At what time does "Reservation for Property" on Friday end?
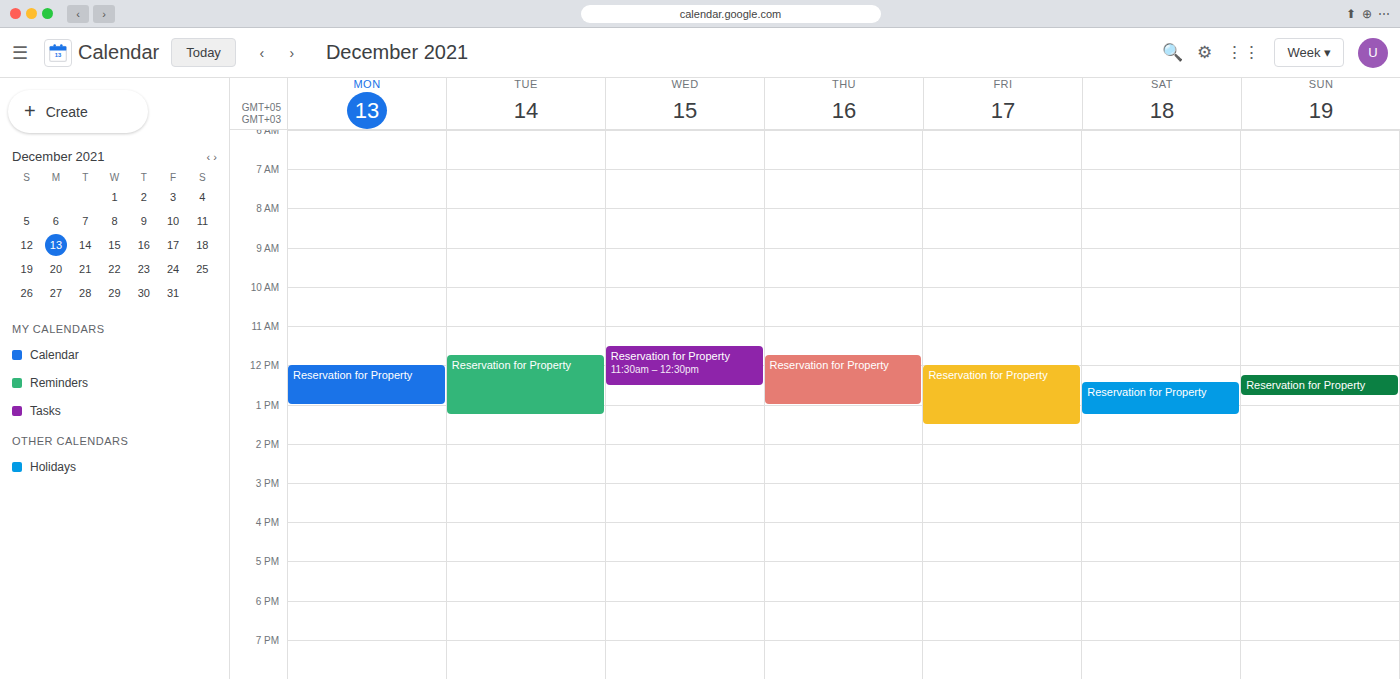
1:30 PM